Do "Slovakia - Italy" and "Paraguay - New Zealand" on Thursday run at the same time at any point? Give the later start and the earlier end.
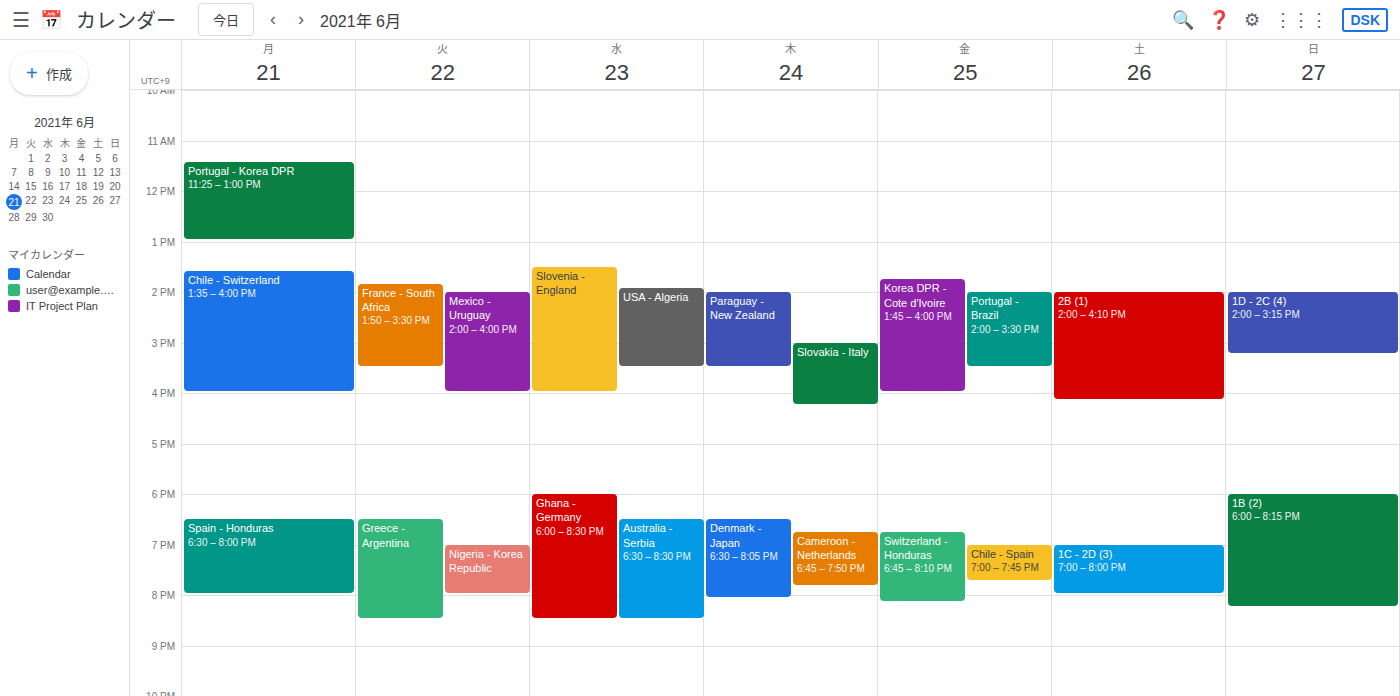
"Slovakia - Italy" starts at 3:00 PM, before "Paraguay - New Zealand" ends at 3:30 PM -- they overlap.